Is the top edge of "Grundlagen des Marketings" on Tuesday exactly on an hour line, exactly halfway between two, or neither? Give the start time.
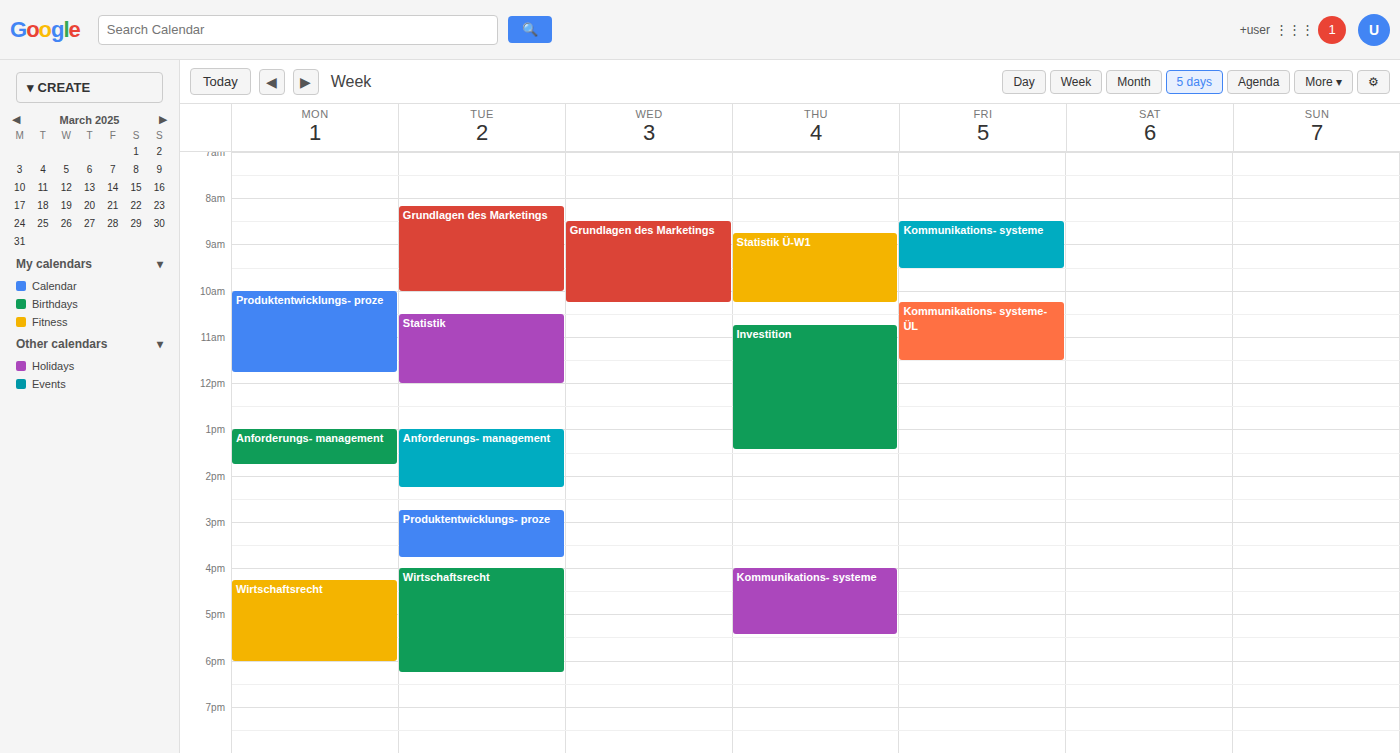
8:10 AM -- neither: 10 minutes below the 8 AM line and 50 minutes above the 9 AM line.